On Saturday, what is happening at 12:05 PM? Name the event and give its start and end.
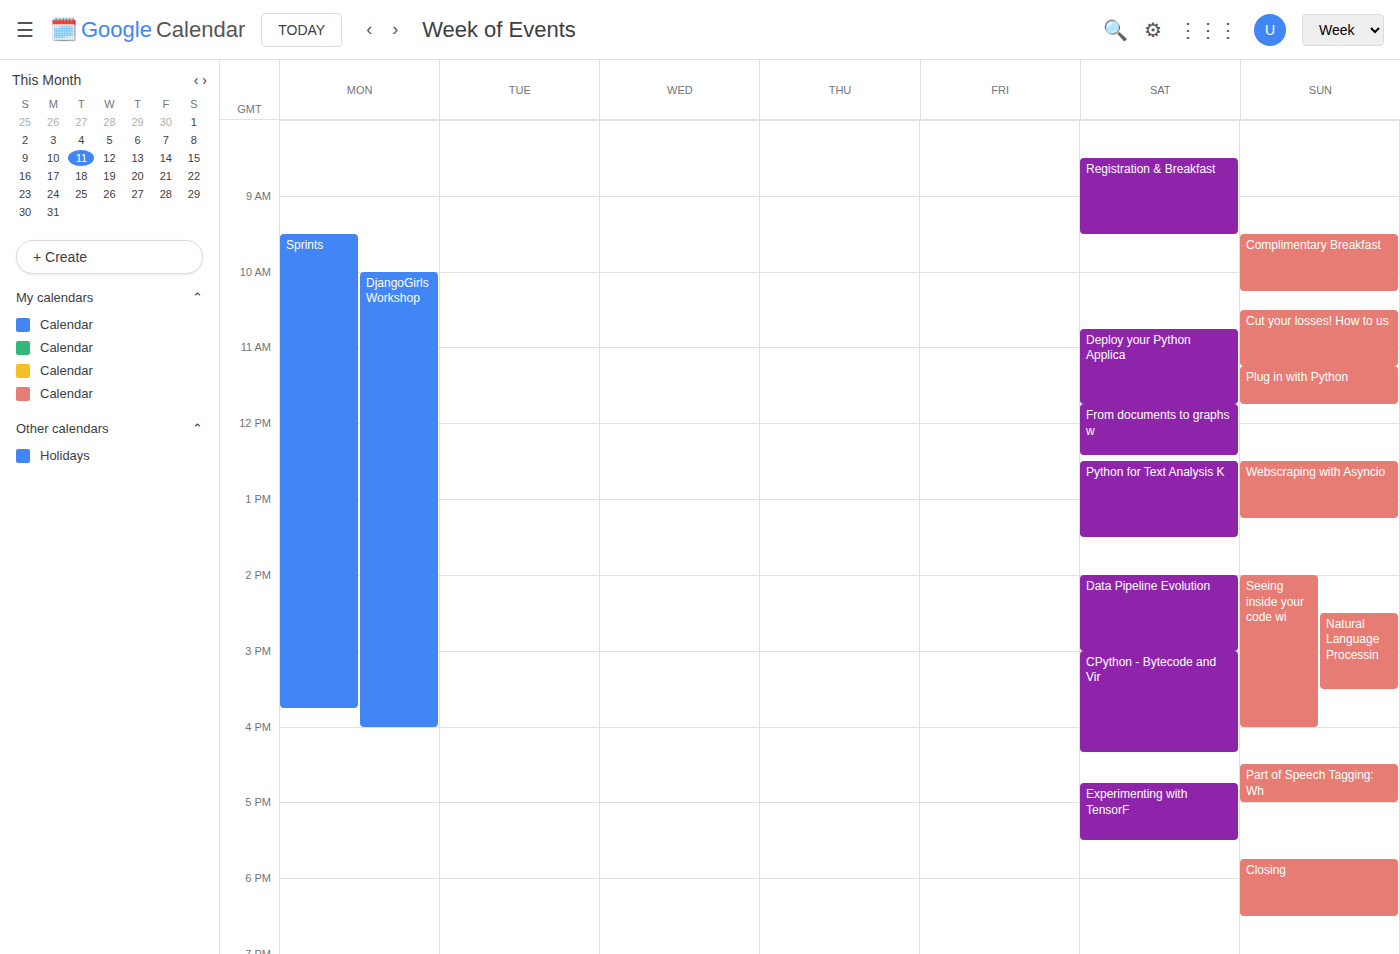
"From documents to graphs w", 11:45 AM to 12:25 PM